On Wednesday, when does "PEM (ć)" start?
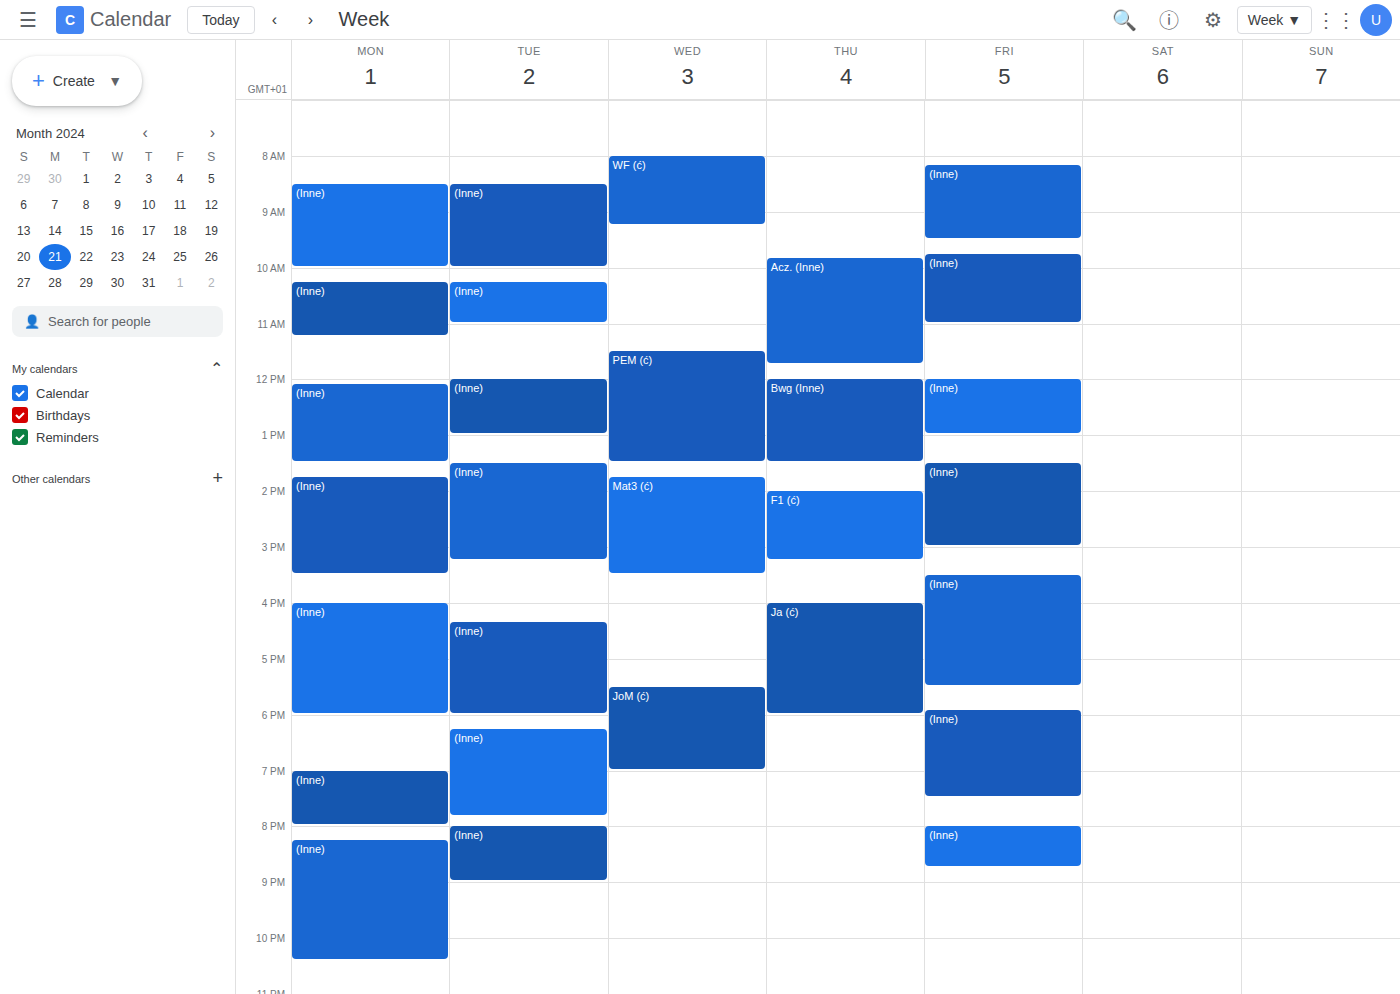
11:30 AM